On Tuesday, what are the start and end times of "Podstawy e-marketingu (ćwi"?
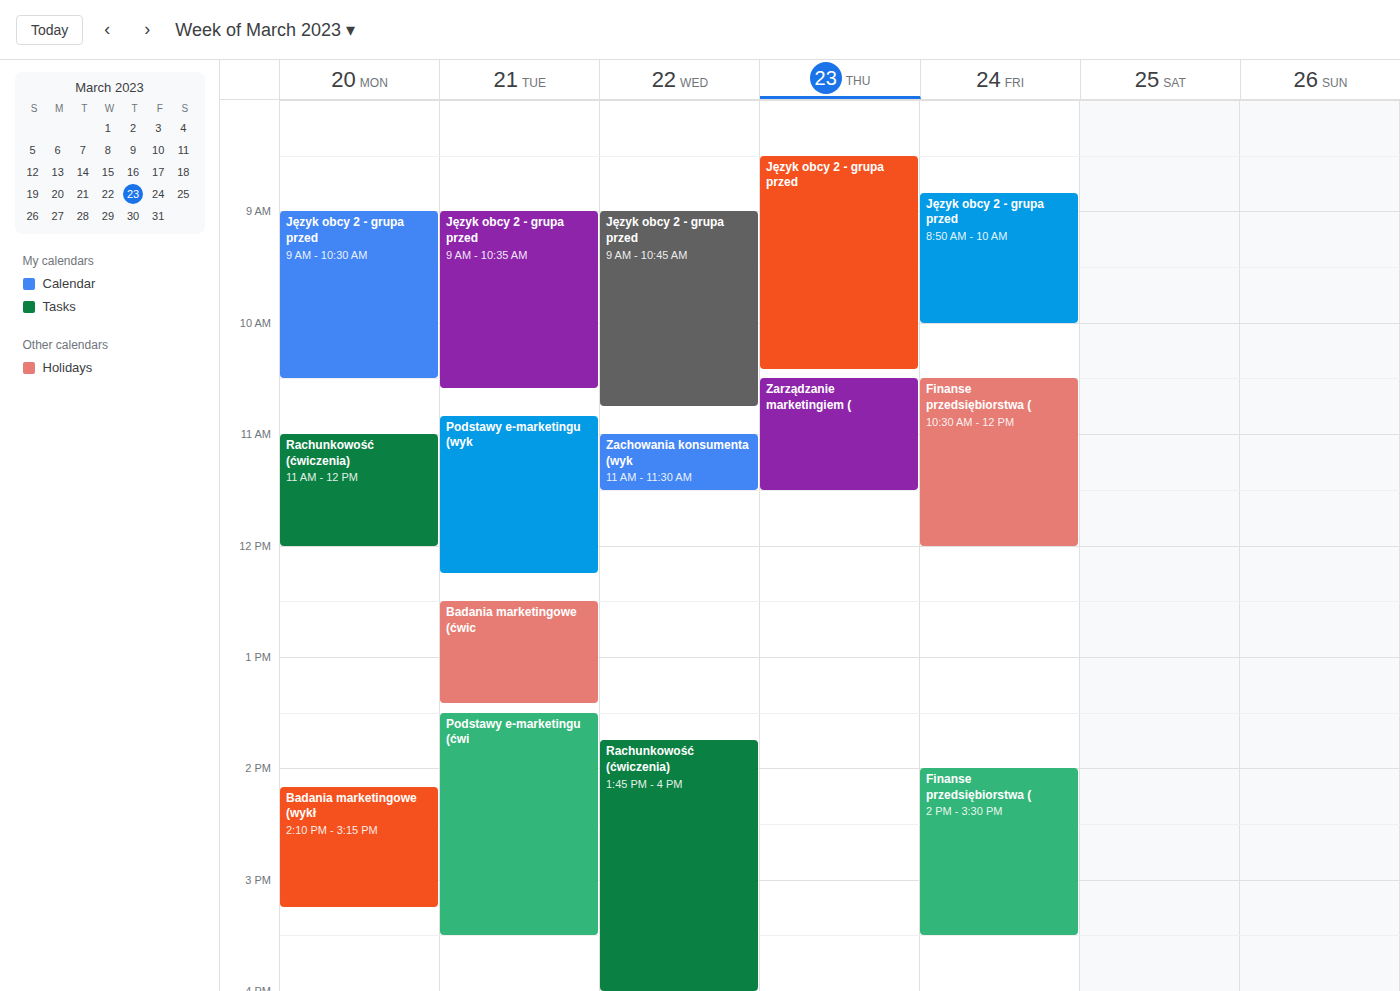
13:30 to 15:30